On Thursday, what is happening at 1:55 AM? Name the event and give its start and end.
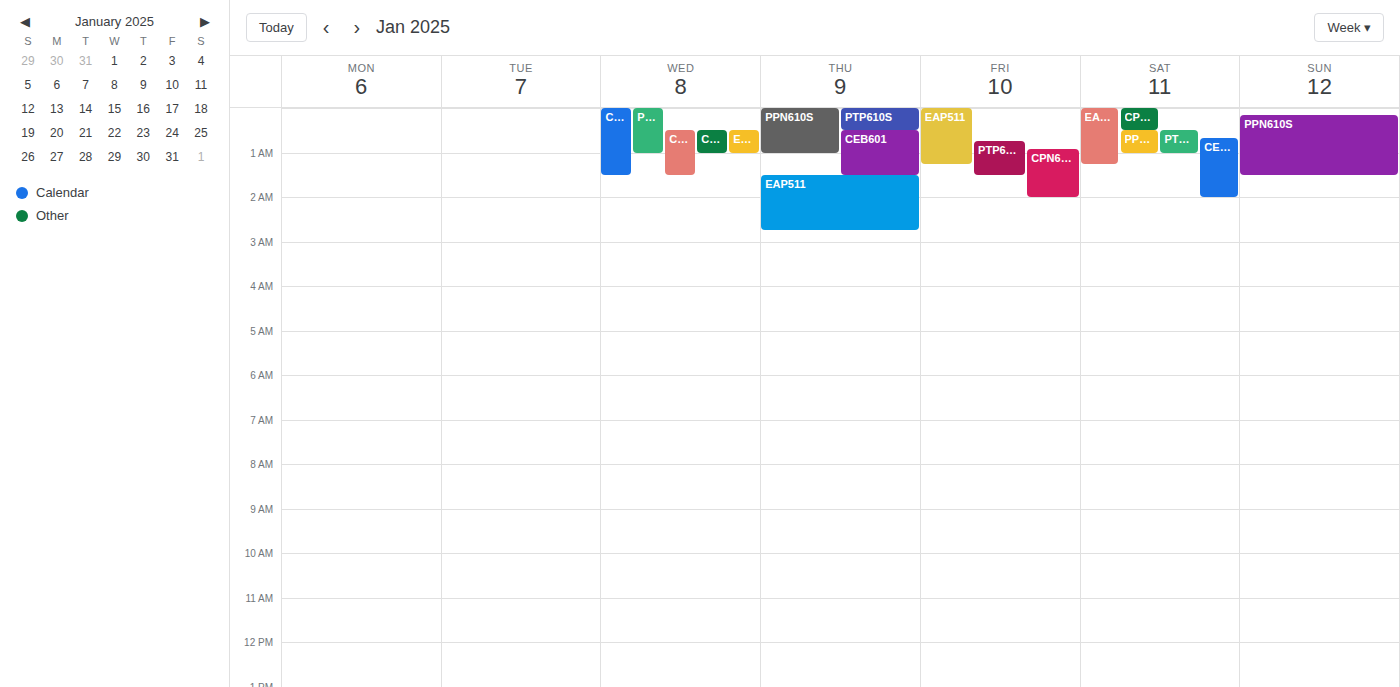
"EAP511", 1:30 AM to 2:45 AM